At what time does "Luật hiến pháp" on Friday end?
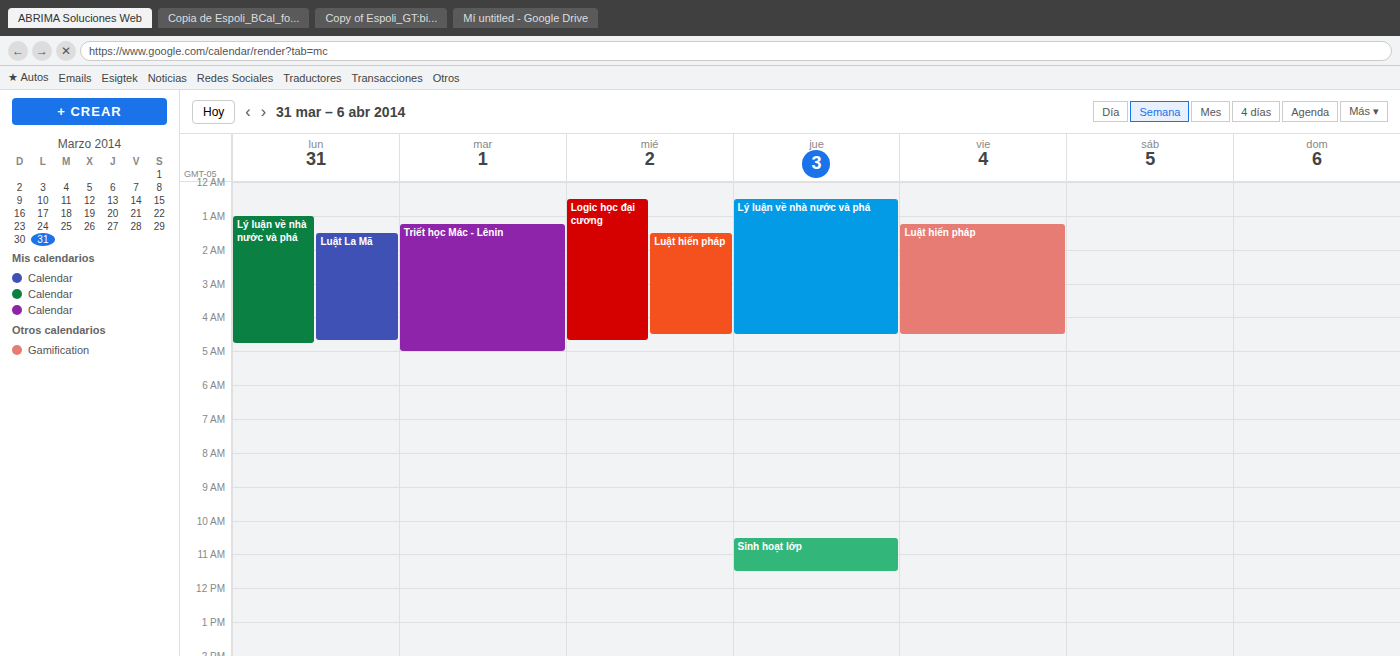
4:30 AM